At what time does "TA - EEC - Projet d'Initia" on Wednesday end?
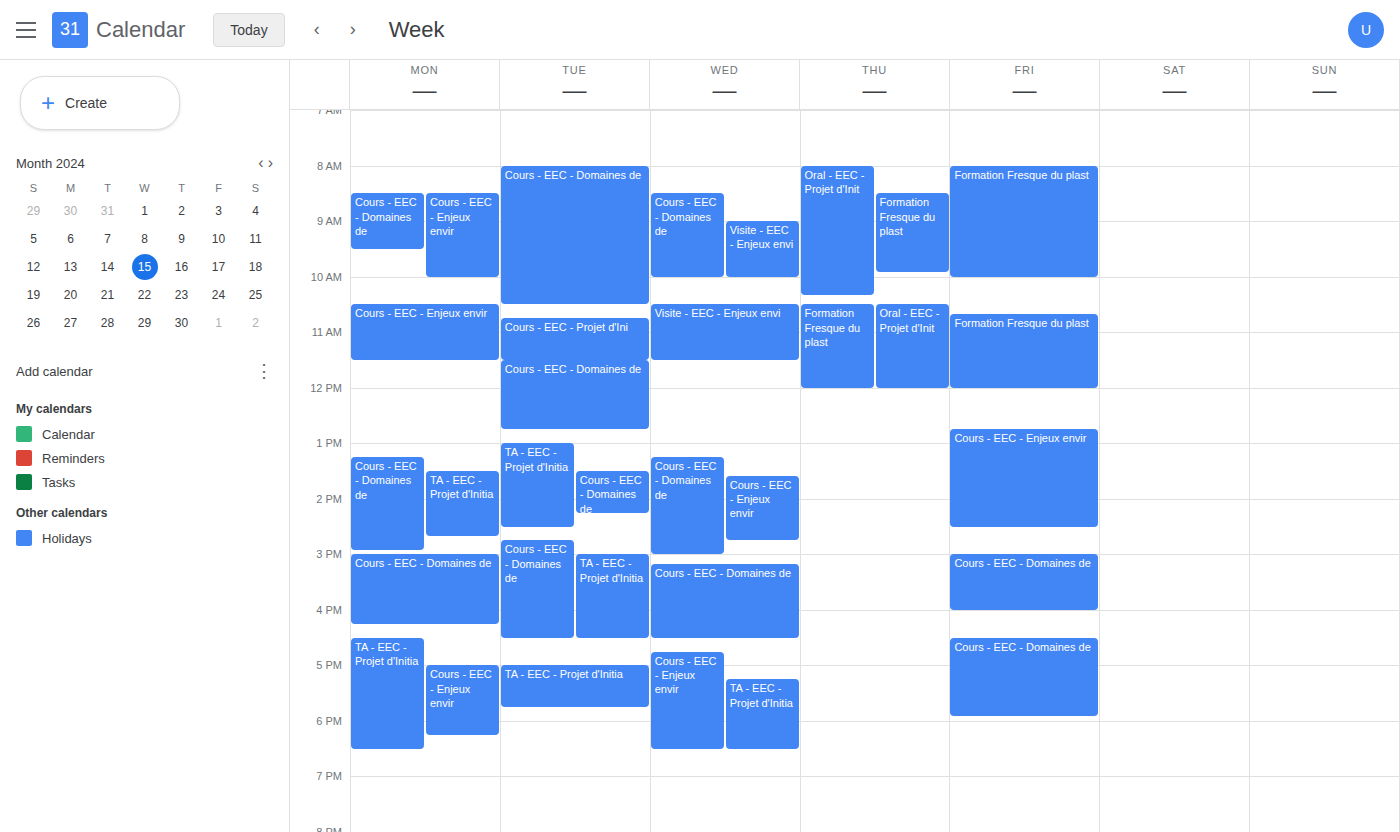
6:30 PM